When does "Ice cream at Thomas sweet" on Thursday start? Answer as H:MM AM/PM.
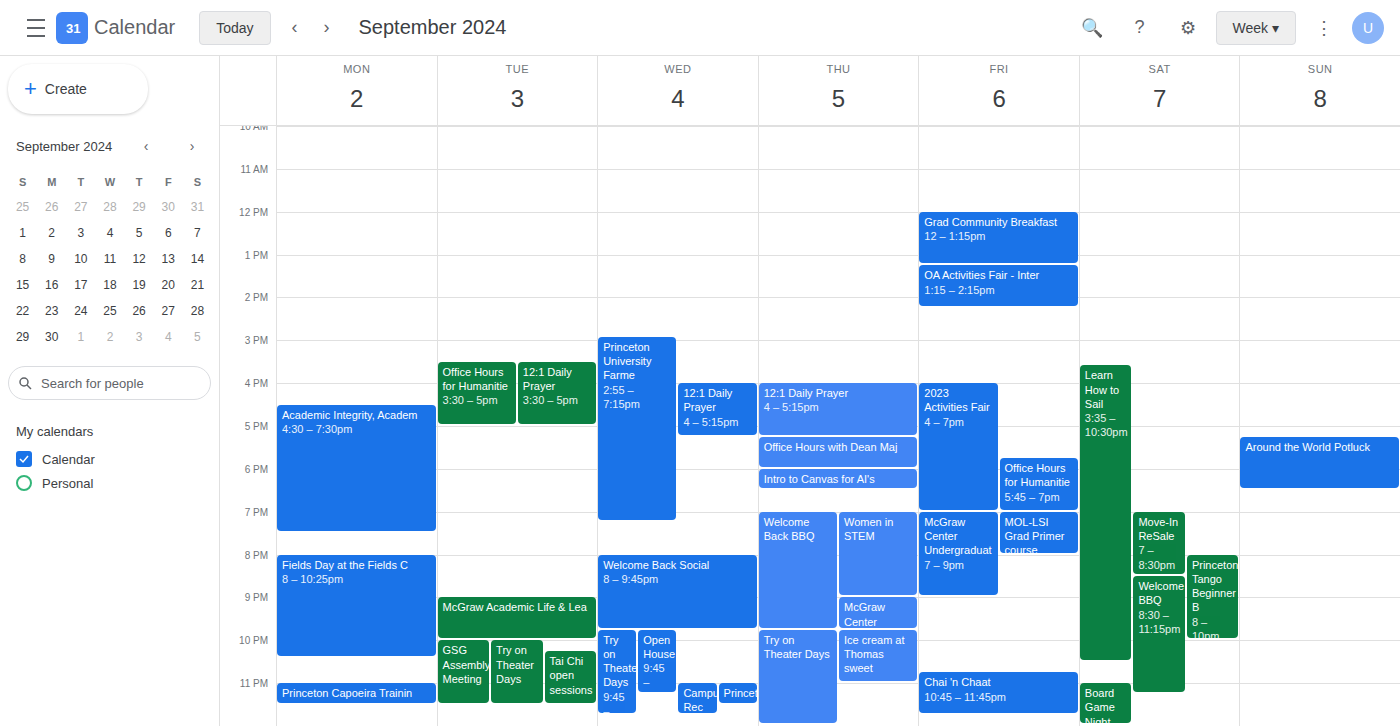
9:45 PM